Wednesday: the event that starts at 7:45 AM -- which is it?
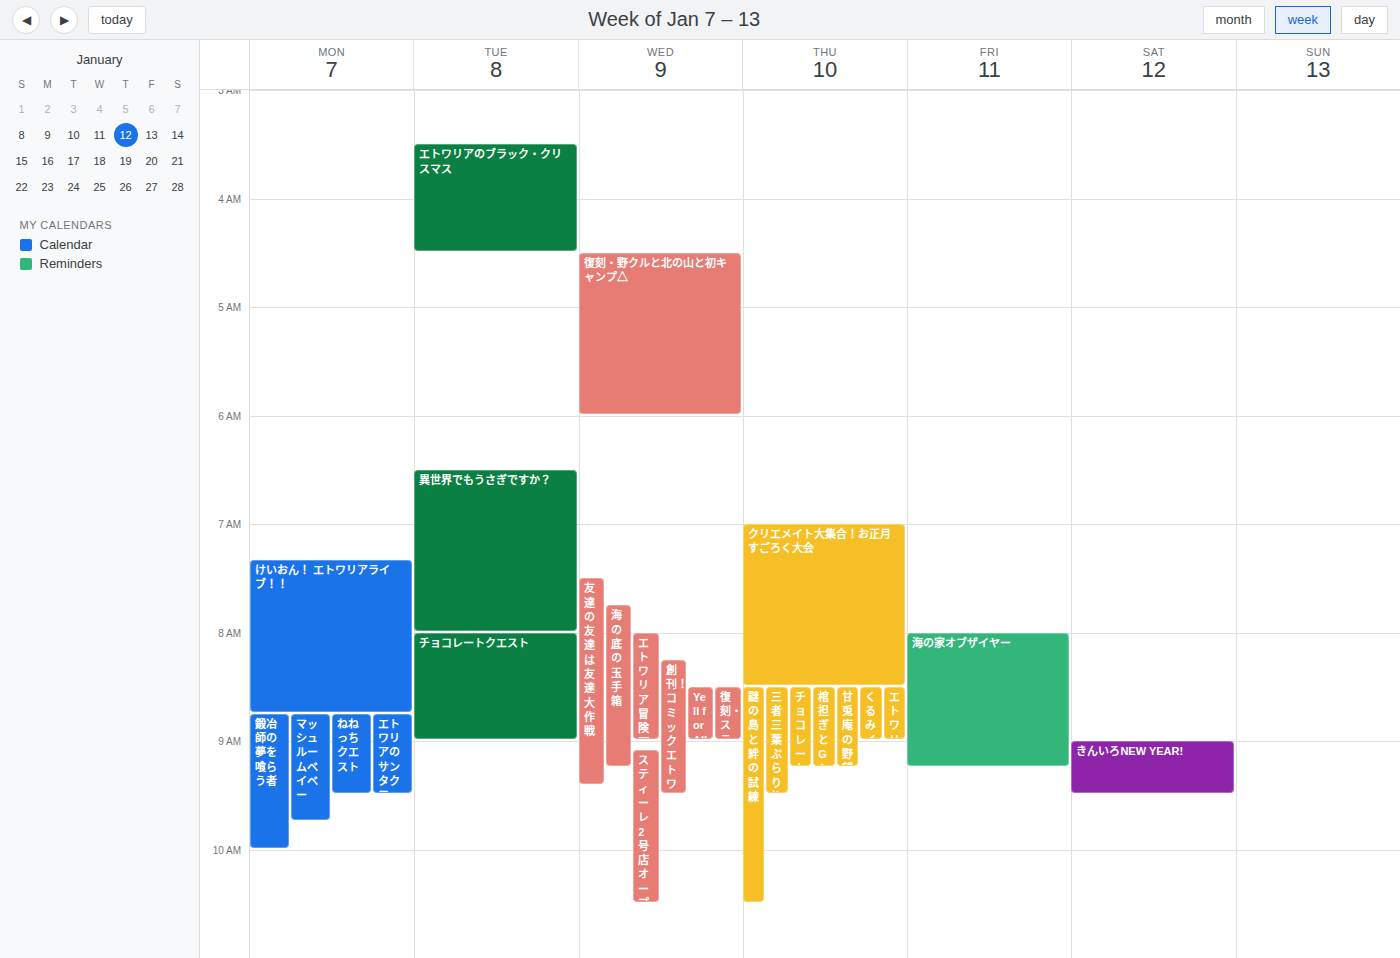
"海の底の玉手箱"